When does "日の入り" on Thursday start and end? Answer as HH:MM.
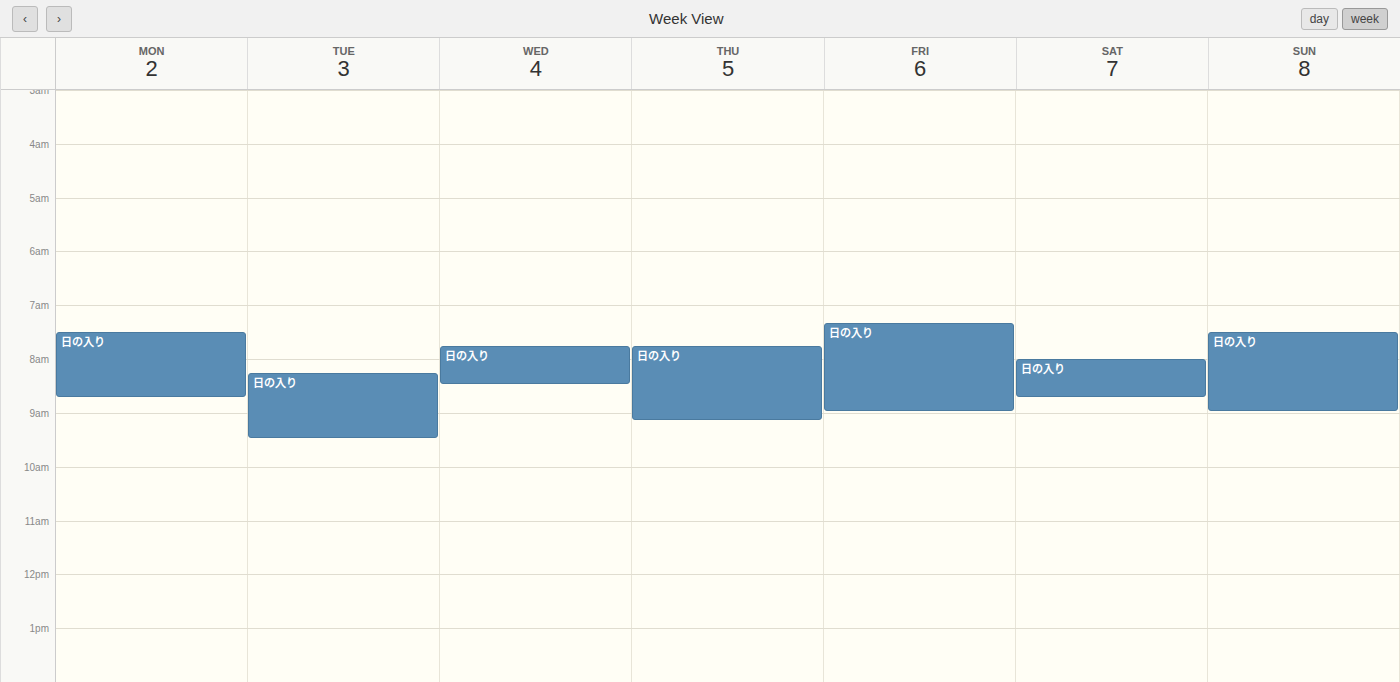
07:45 to 09:10